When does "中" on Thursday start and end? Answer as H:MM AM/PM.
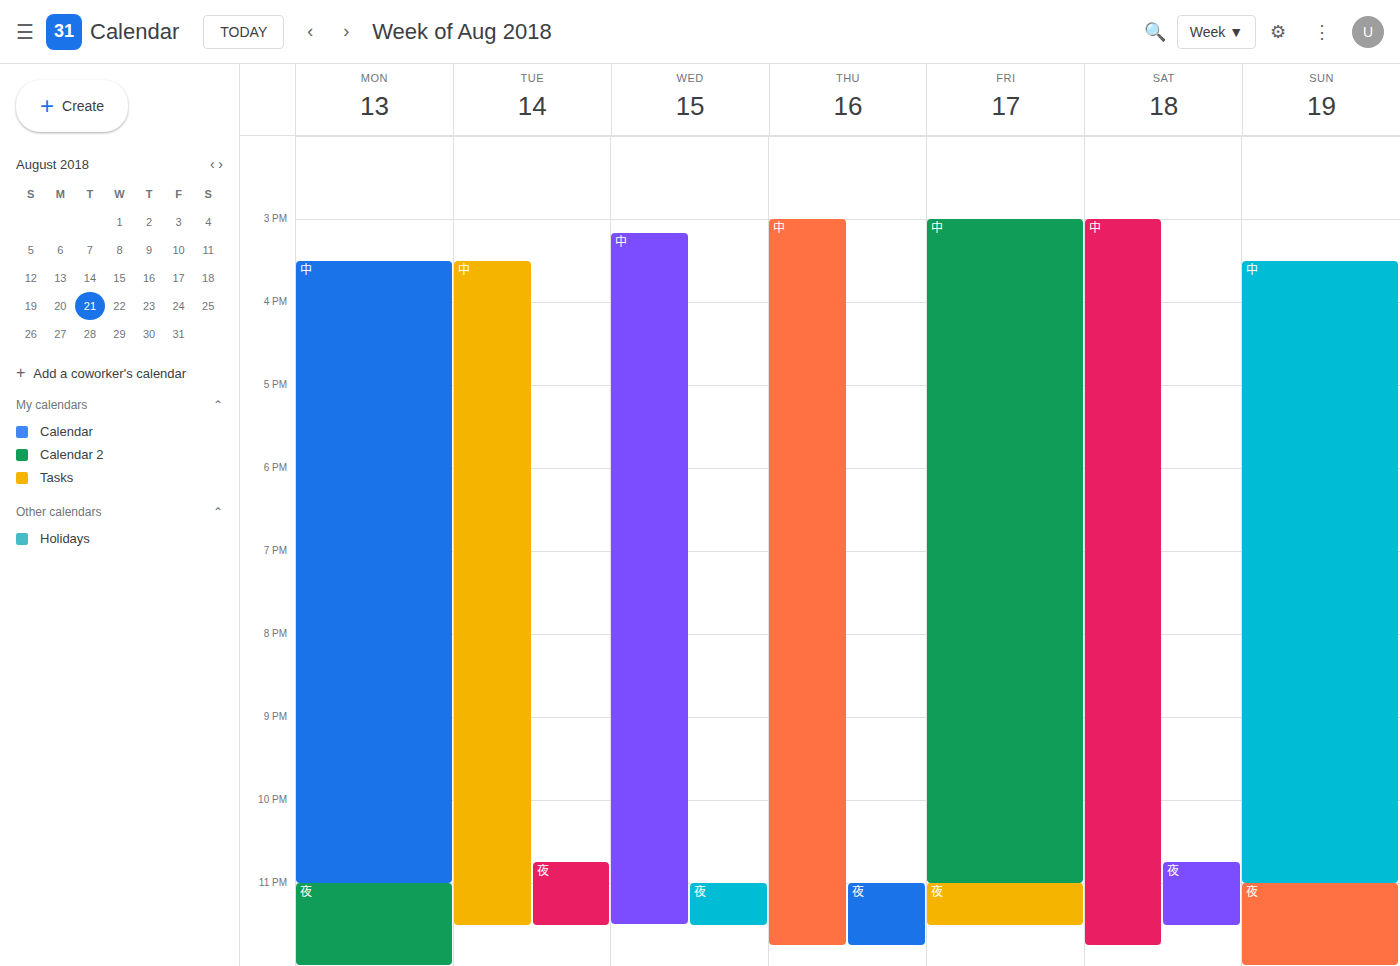
3:00 PM to 11:45 PM